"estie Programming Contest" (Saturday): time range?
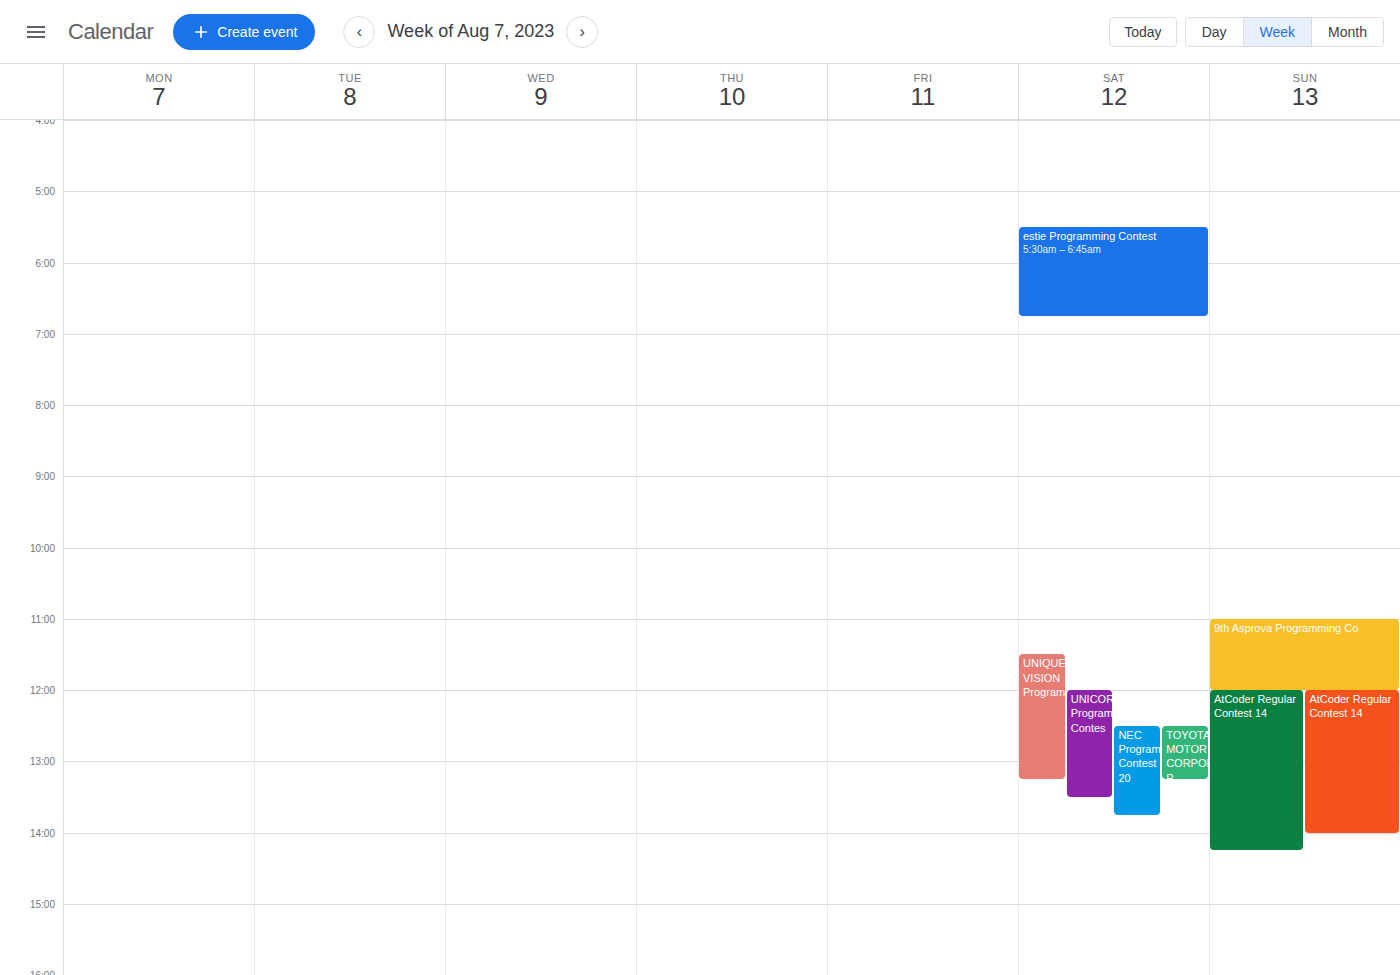
5:30 AM to 6:45 AM